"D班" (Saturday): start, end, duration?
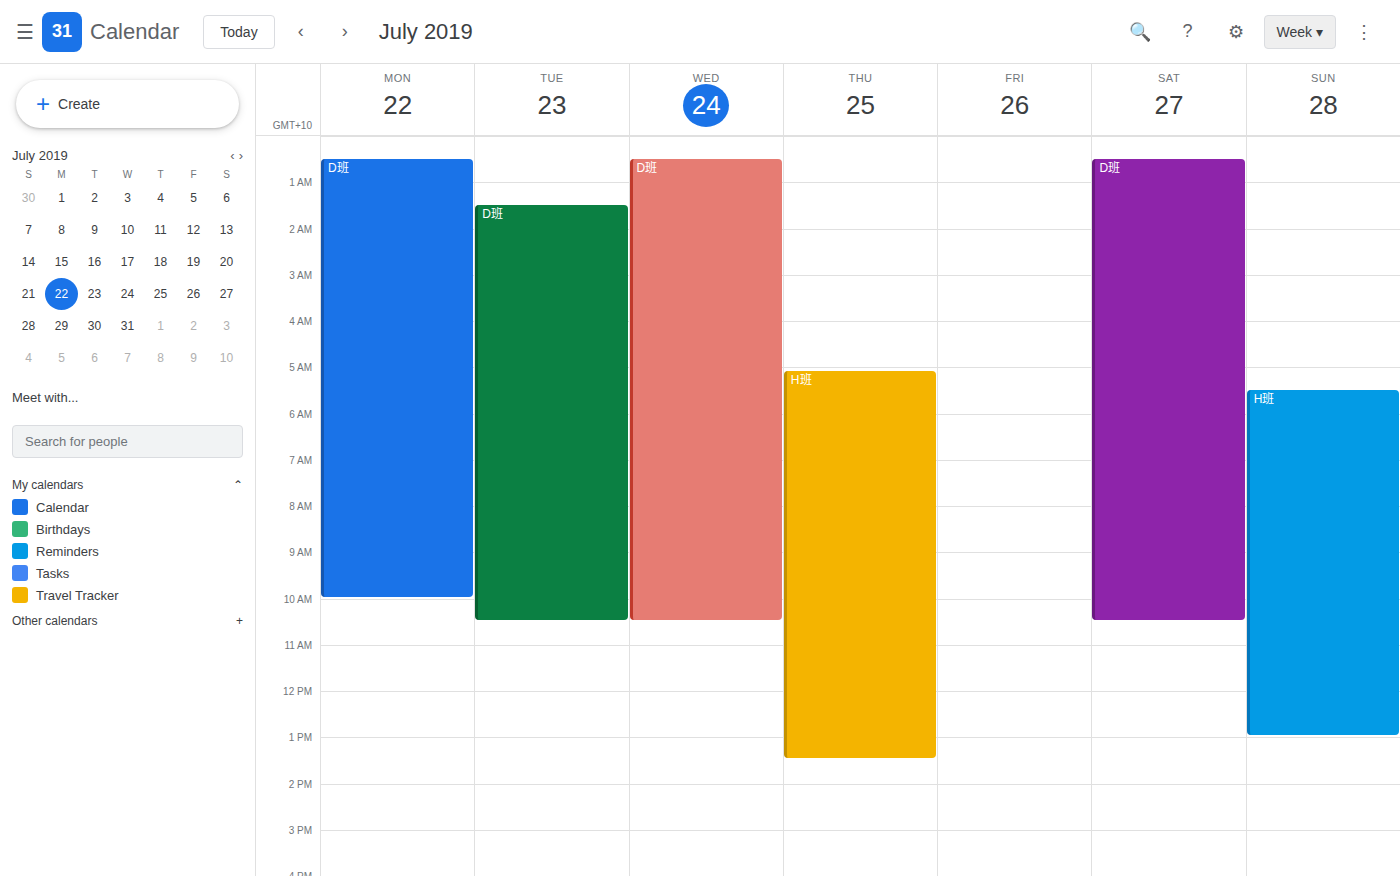
12:30 AM to 10:30 AM, 10 hours